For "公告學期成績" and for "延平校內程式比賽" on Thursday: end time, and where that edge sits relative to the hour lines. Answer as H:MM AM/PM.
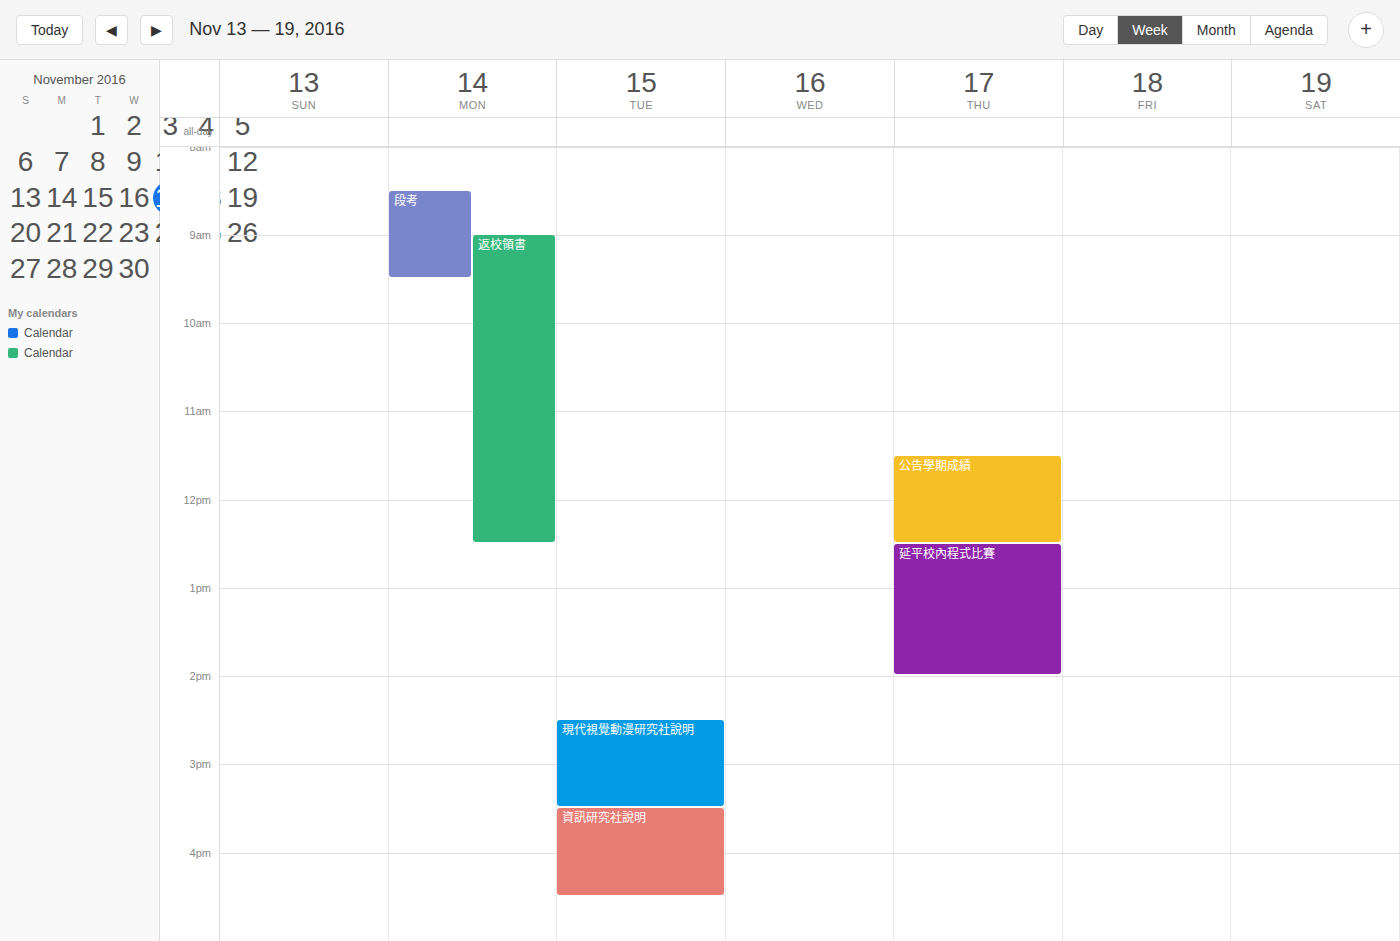
"公告學期成績": 12:30 PM, halfway between the 12 PM and 1 PM lines. "延平校內程式比賽": 2:00 PM, exactly on the 2 PM line.